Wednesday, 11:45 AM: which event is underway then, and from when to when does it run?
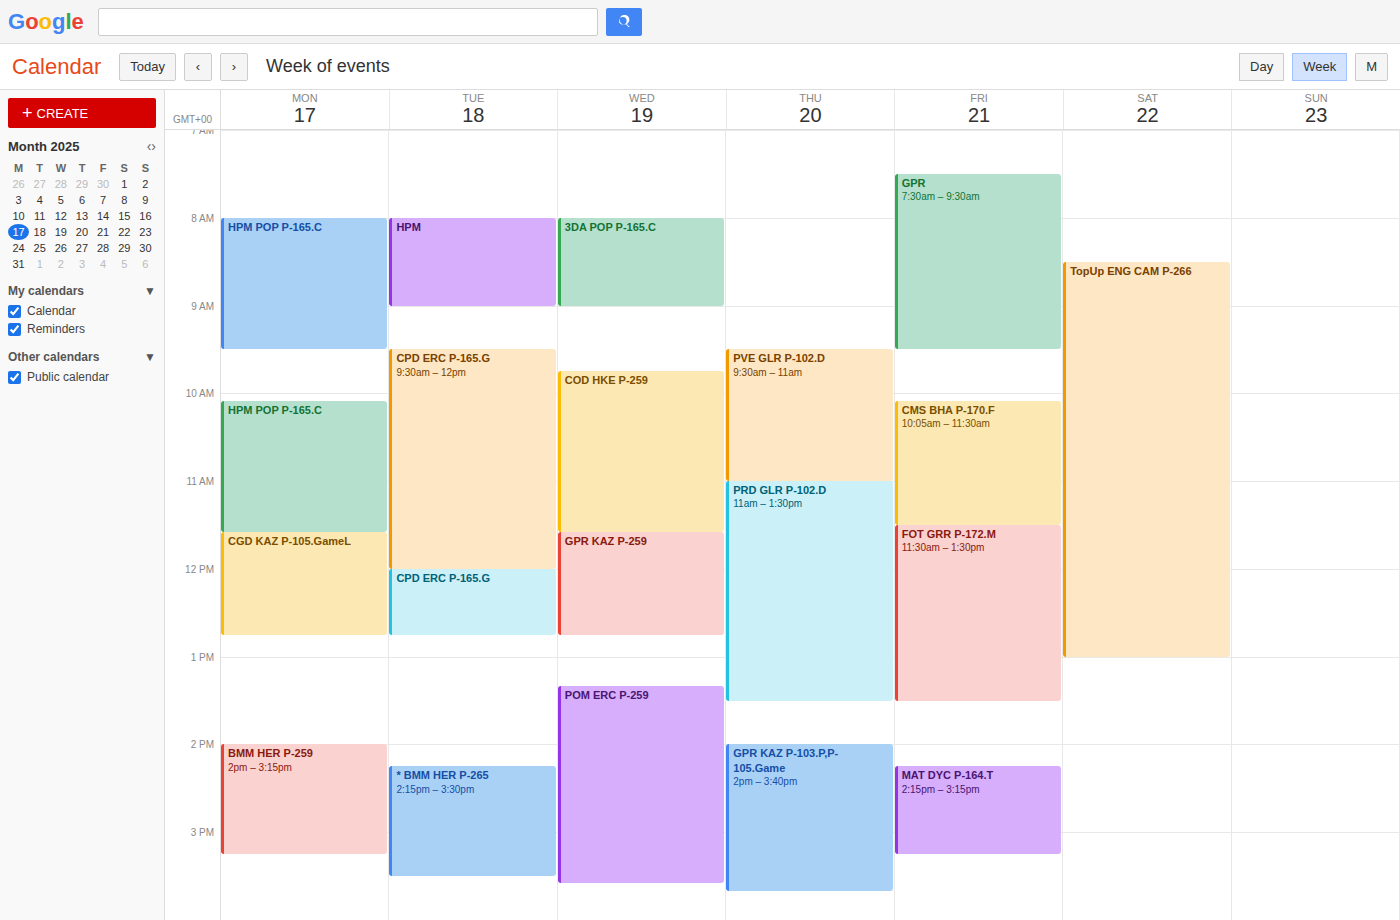
"GPR KAZ P-259", 11:35 AM to 12:45 PM